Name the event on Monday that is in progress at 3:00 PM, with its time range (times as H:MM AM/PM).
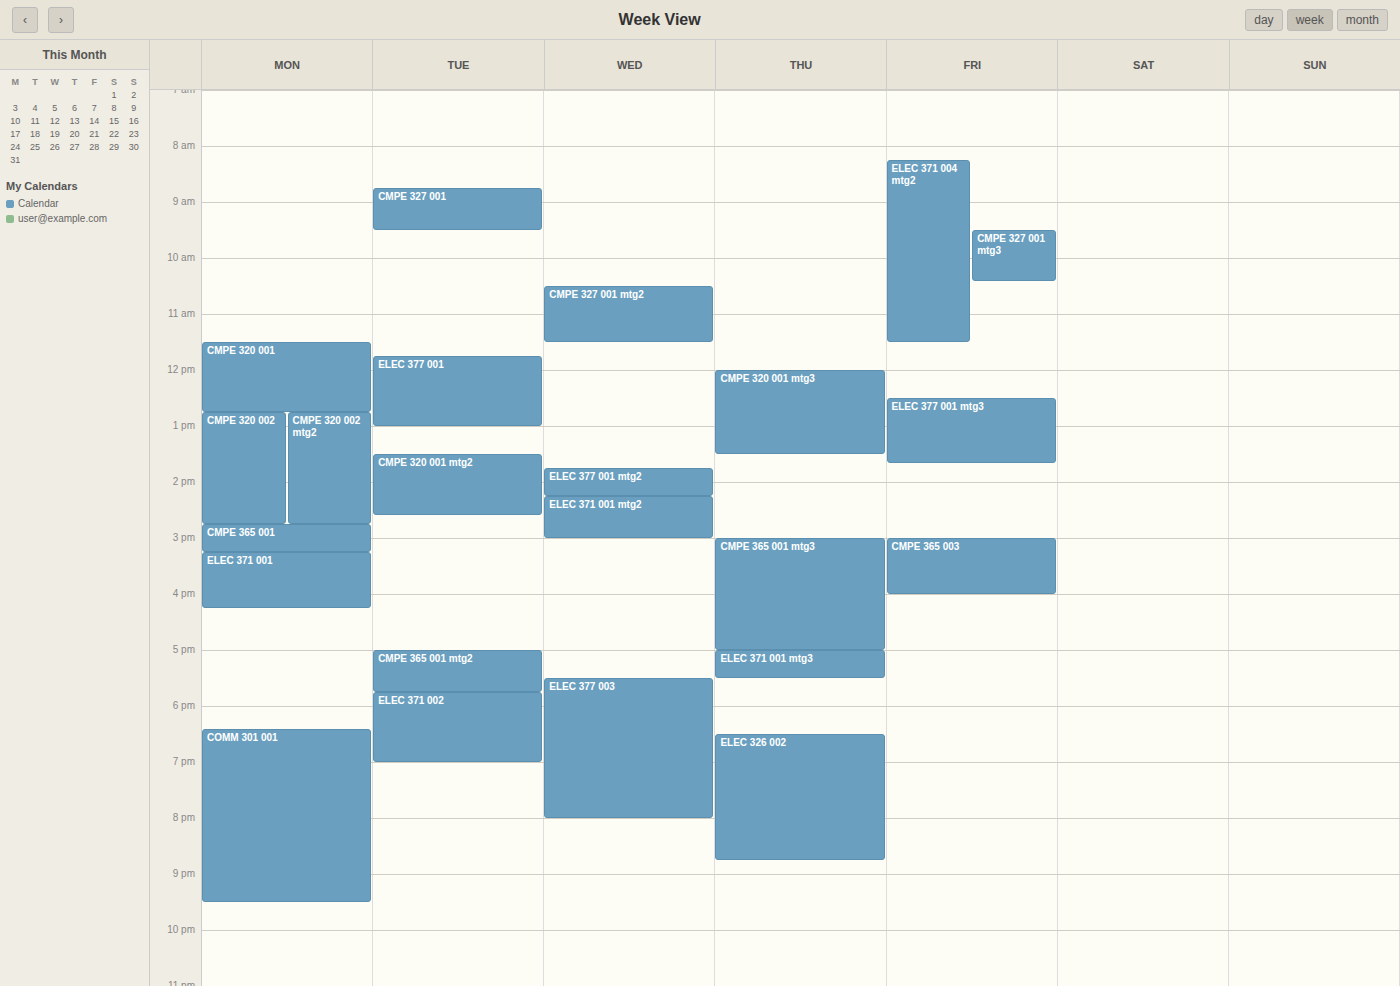
"CMPE 365 001", 2:45 PM to 3:15 PM